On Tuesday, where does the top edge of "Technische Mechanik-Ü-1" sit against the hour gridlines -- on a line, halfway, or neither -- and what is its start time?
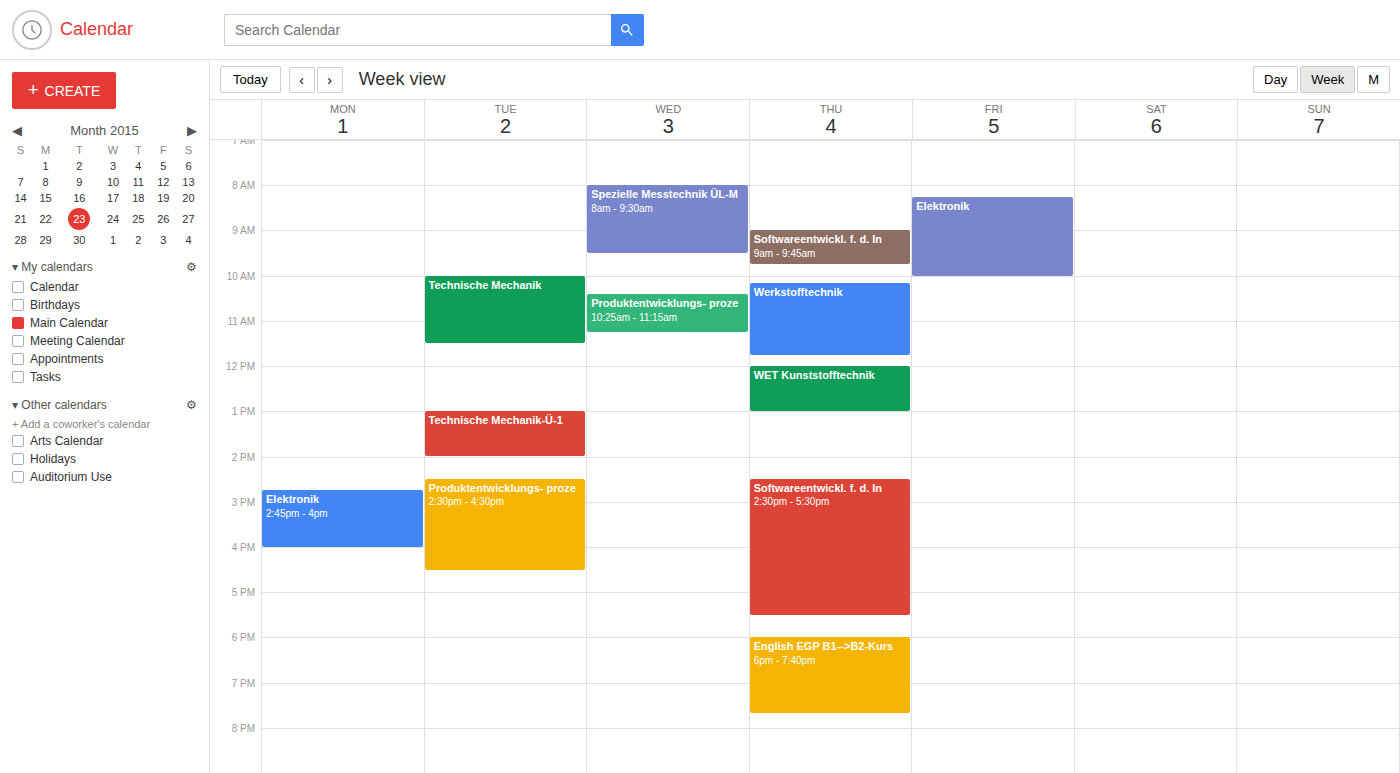
1:00 PM -- exactly on the 1 PM line.